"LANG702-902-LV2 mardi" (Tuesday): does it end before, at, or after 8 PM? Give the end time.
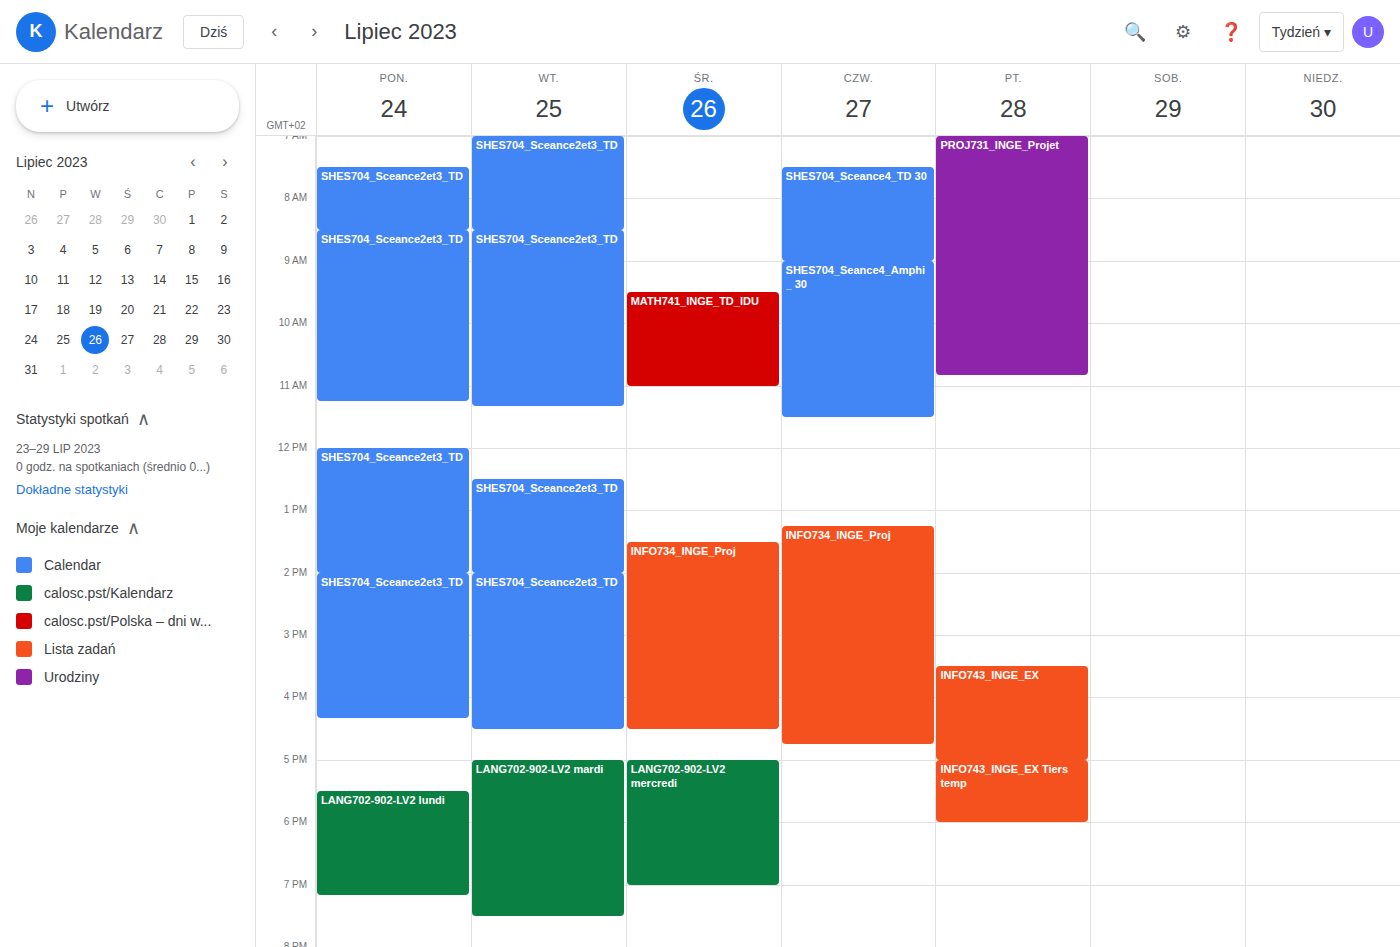
7:30 PM -- before 8 PM, 30 minutes above the 8 PM line.